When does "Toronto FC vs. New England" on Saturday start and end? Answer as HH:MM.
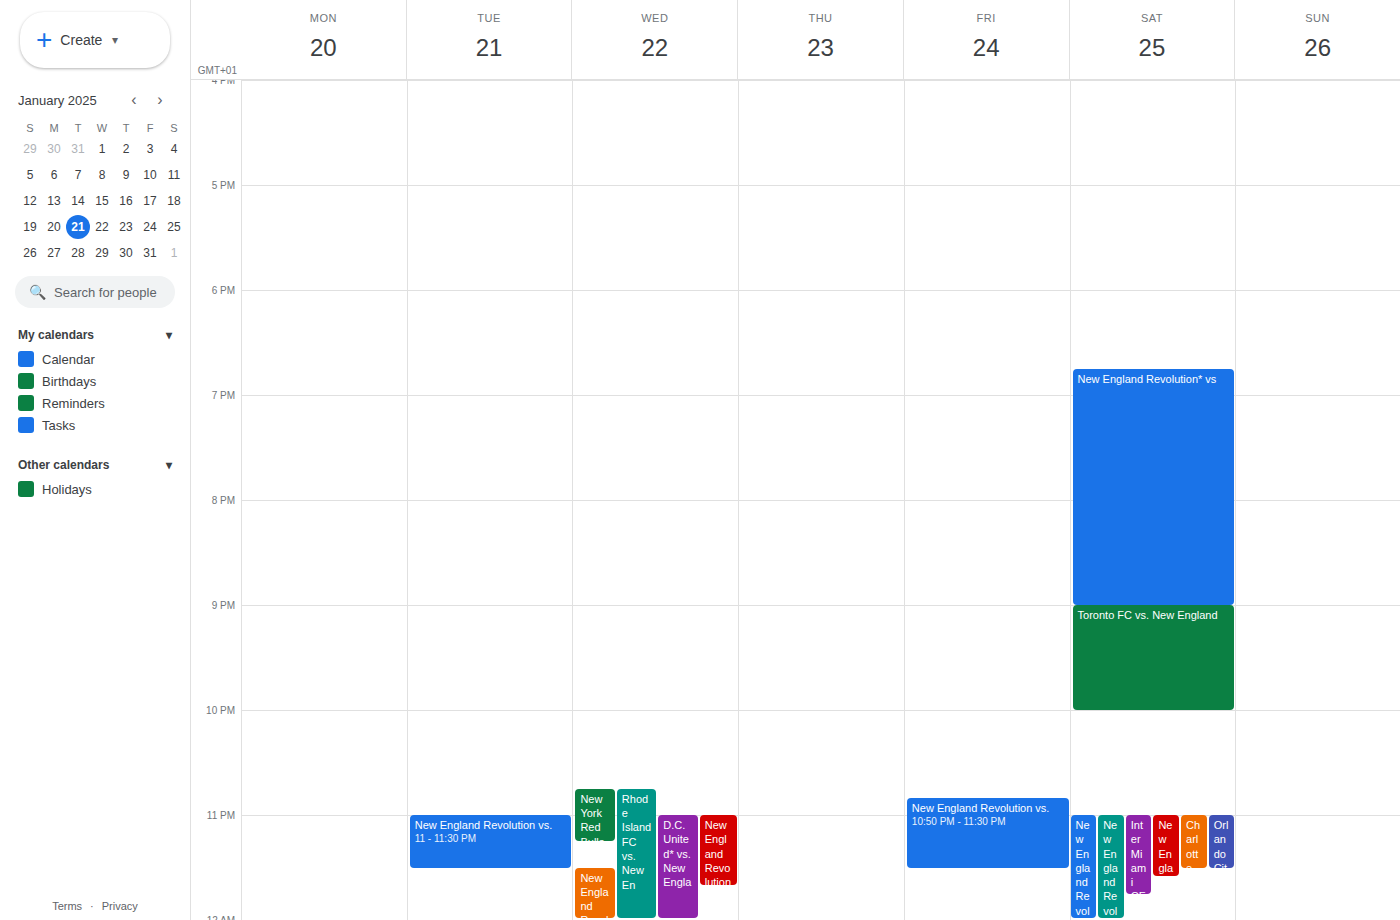
21:00 to 22:00